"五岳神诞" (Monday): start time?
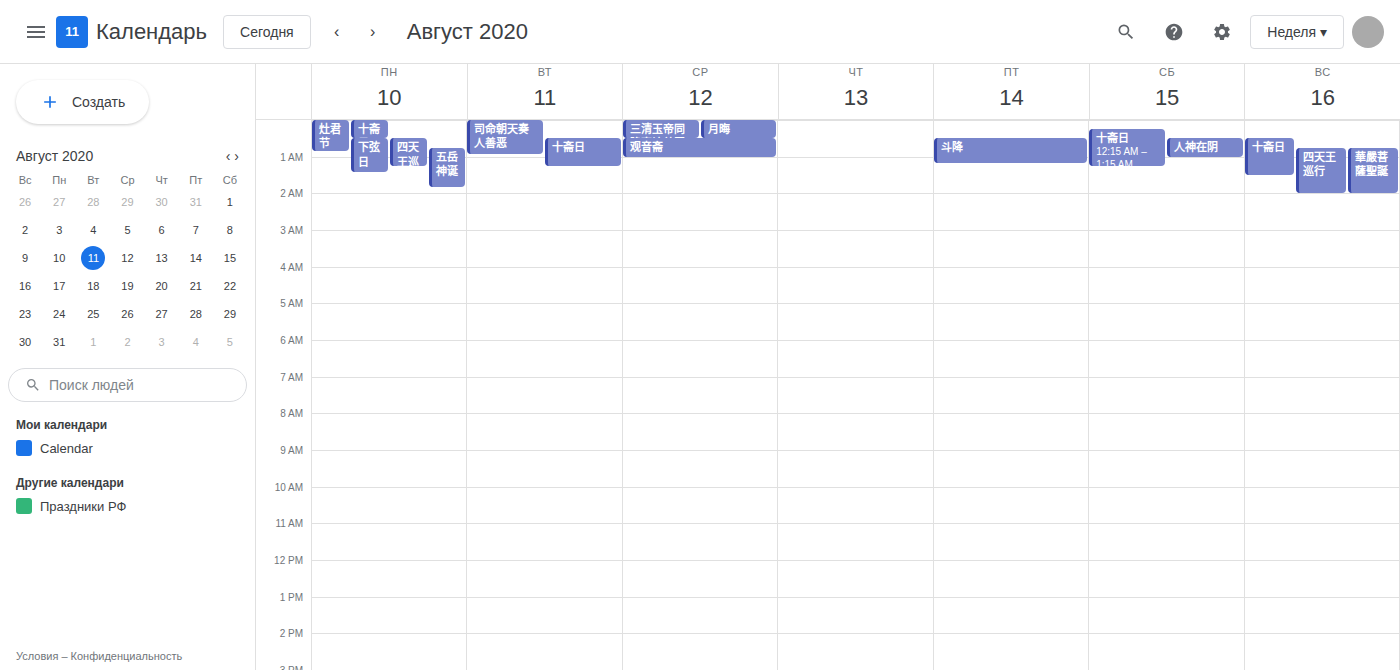
12:45 AM